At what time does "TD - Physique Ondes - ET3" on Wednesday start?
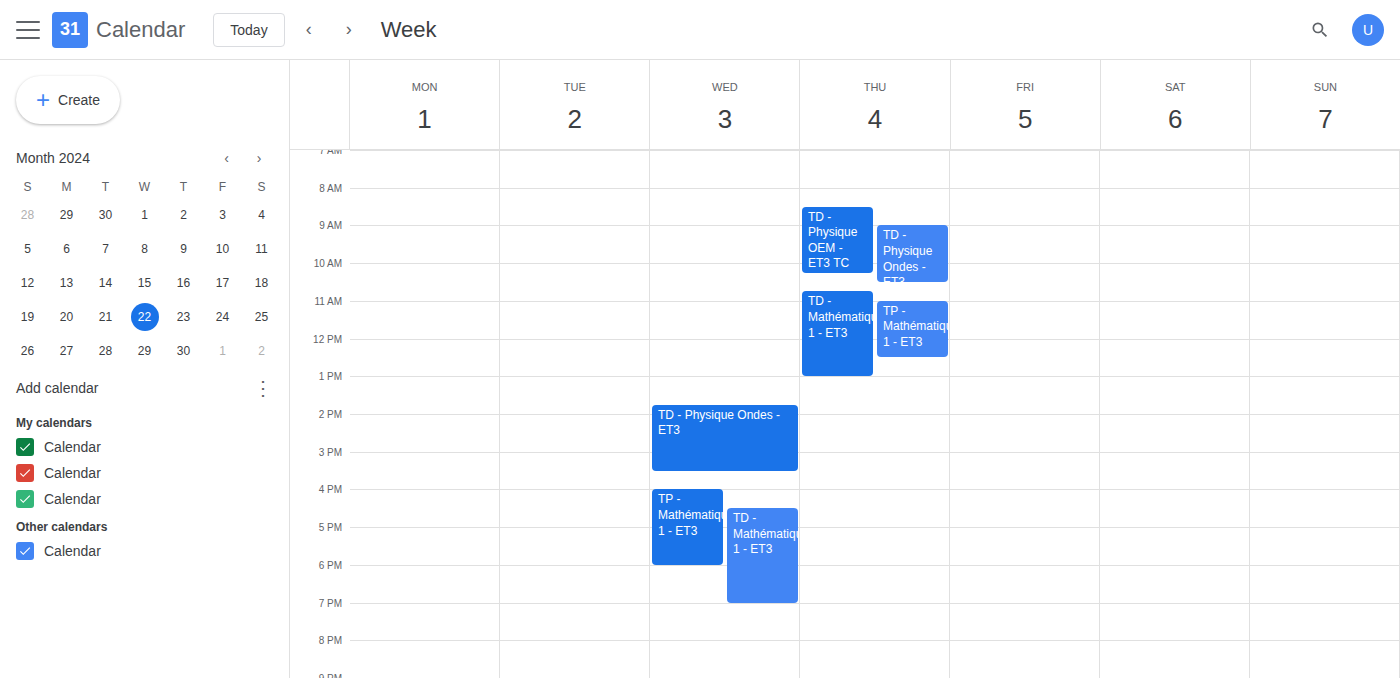
13:45